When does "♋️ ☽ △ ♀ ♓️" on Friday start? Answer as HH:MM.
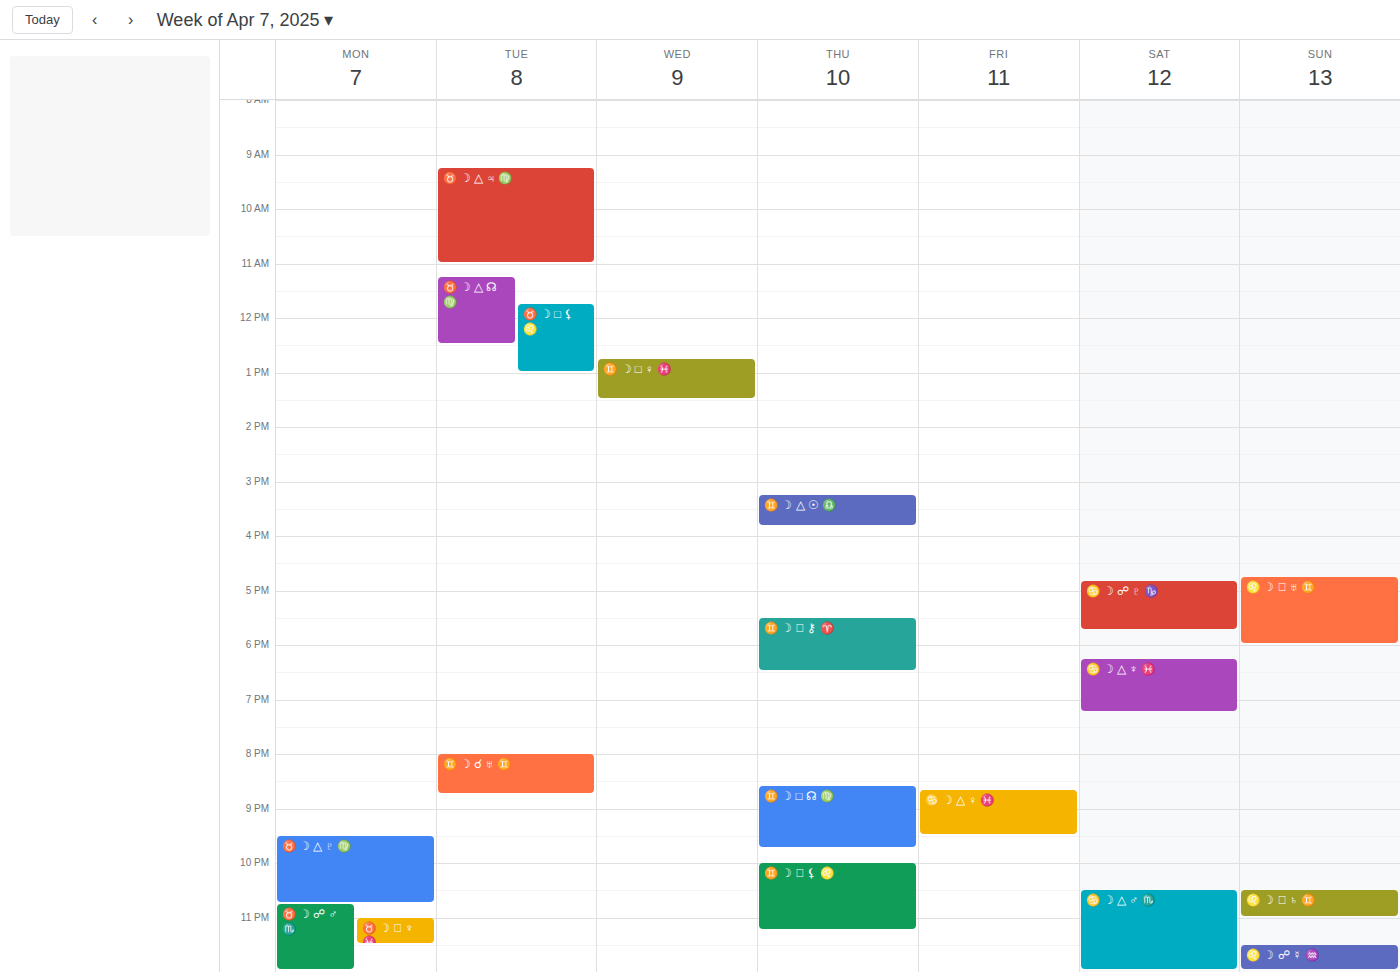
20:40